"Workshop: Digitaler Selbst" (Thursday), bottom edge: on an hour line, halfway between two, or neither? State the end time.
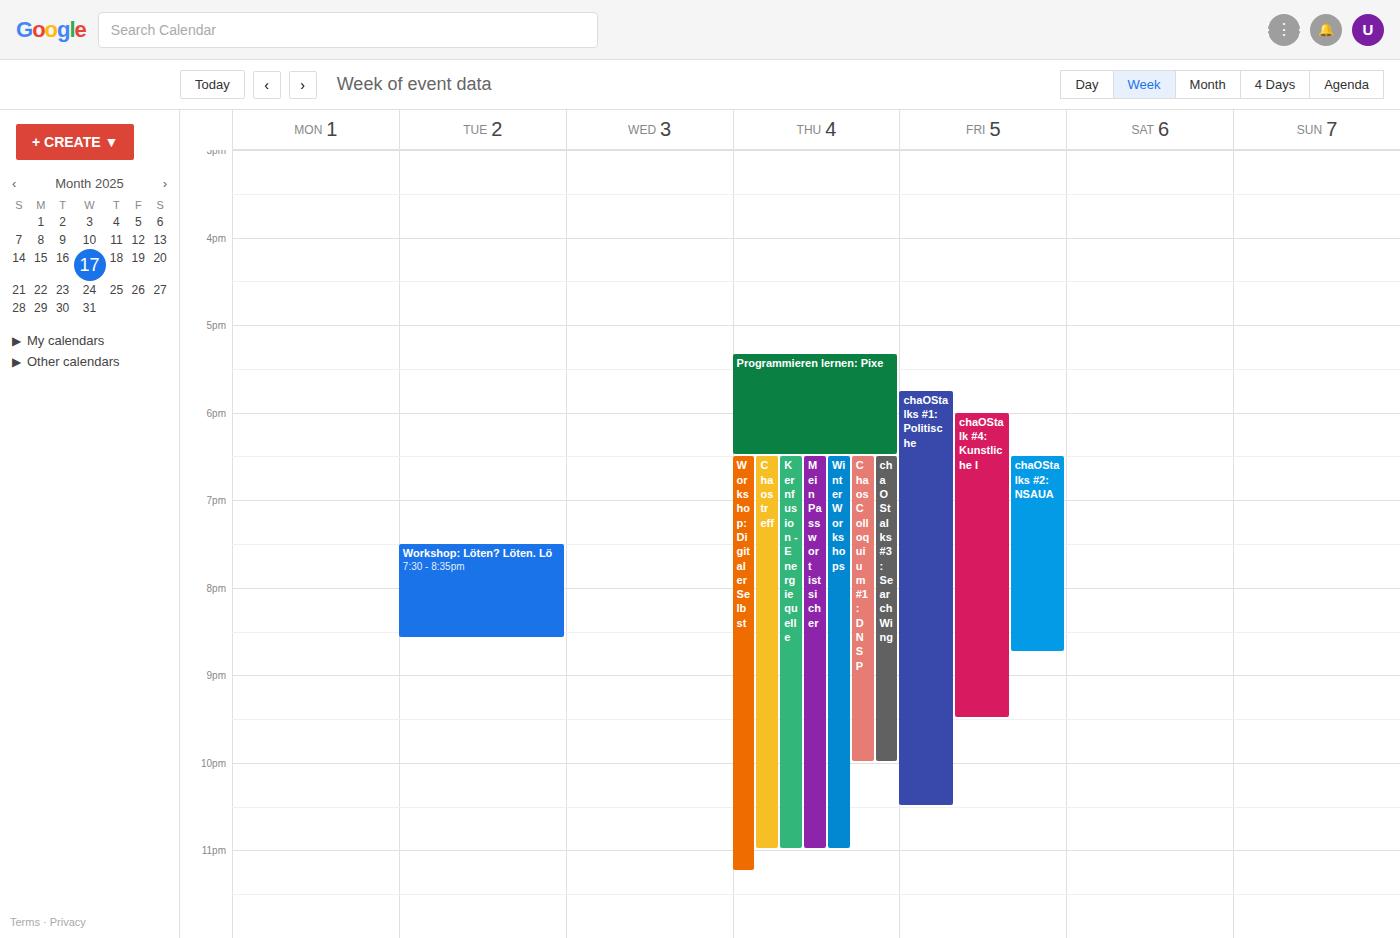
11:15 PM -- neither: a quarter of the way from the 11 PM line to the 12 AM line.